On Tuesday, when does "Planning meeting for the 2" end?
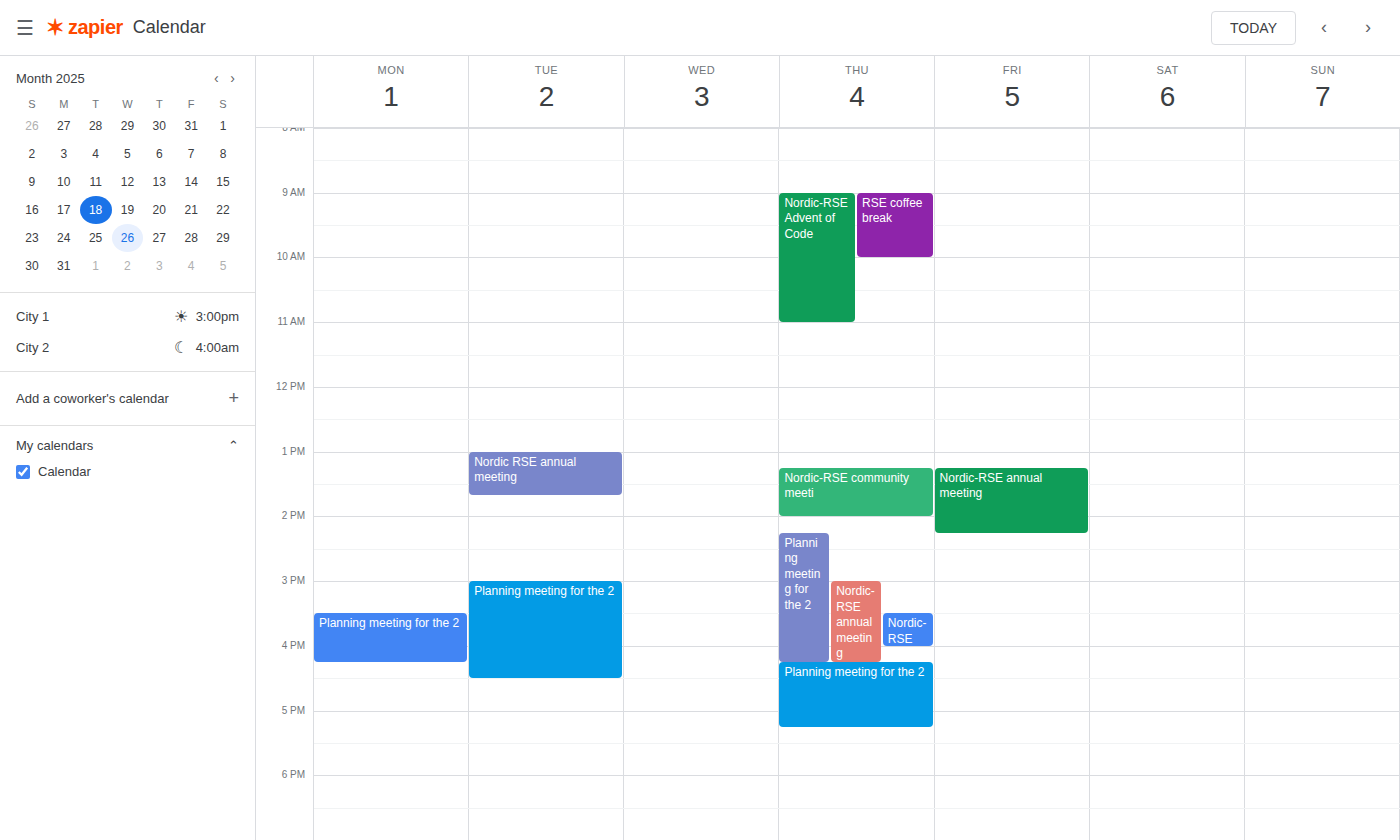
4:30 PM